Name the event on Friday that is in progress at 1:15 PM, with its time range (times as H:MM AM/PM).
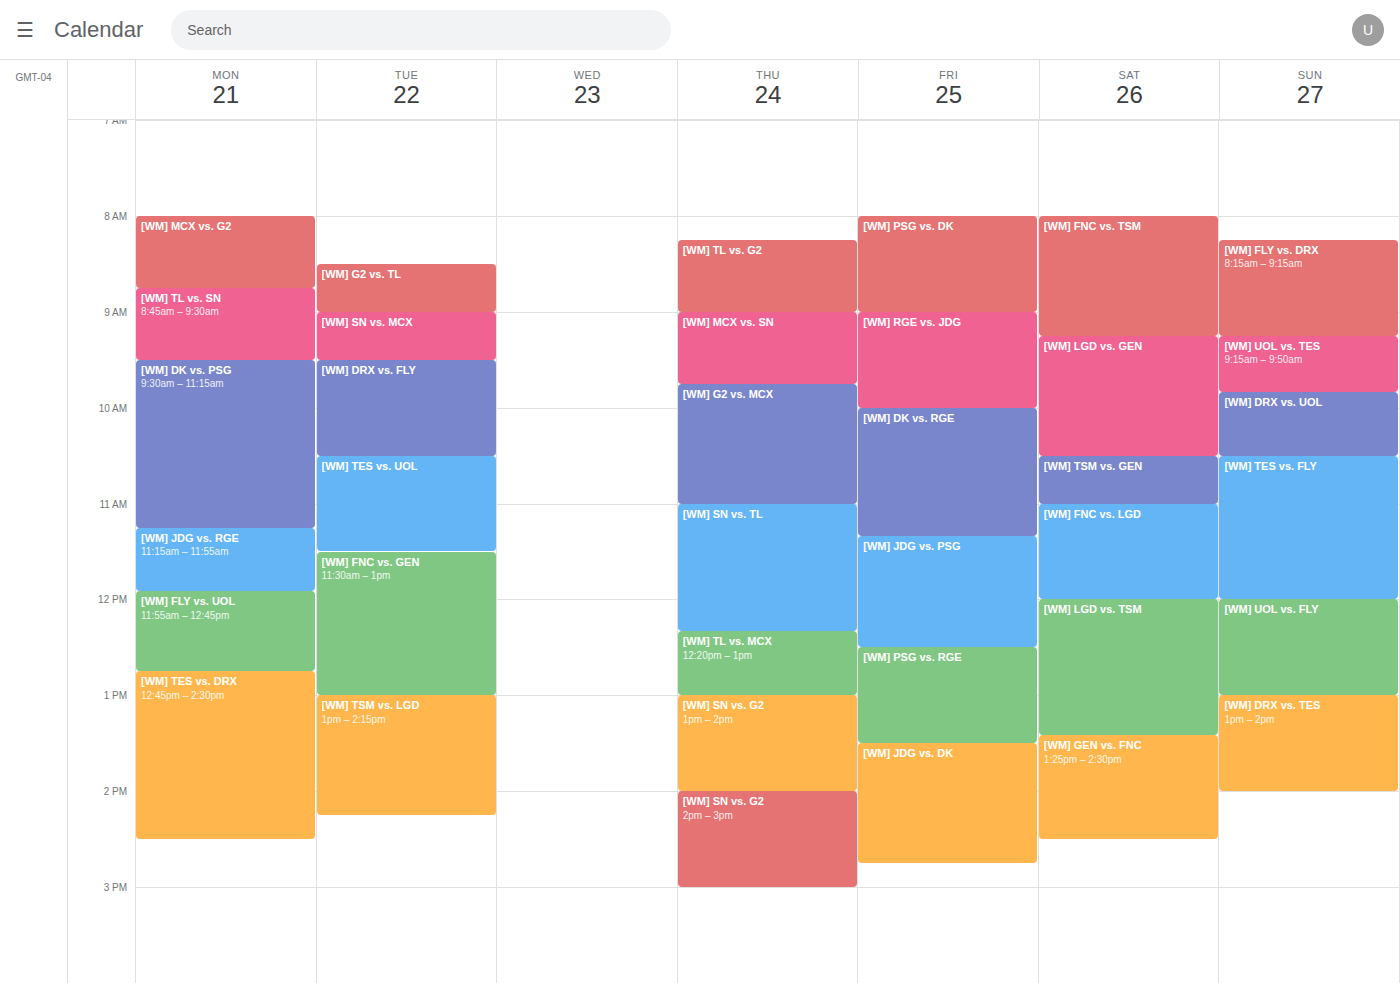
"[WM] PSG vs. RGE", 12:30 PM to 1:30 PM